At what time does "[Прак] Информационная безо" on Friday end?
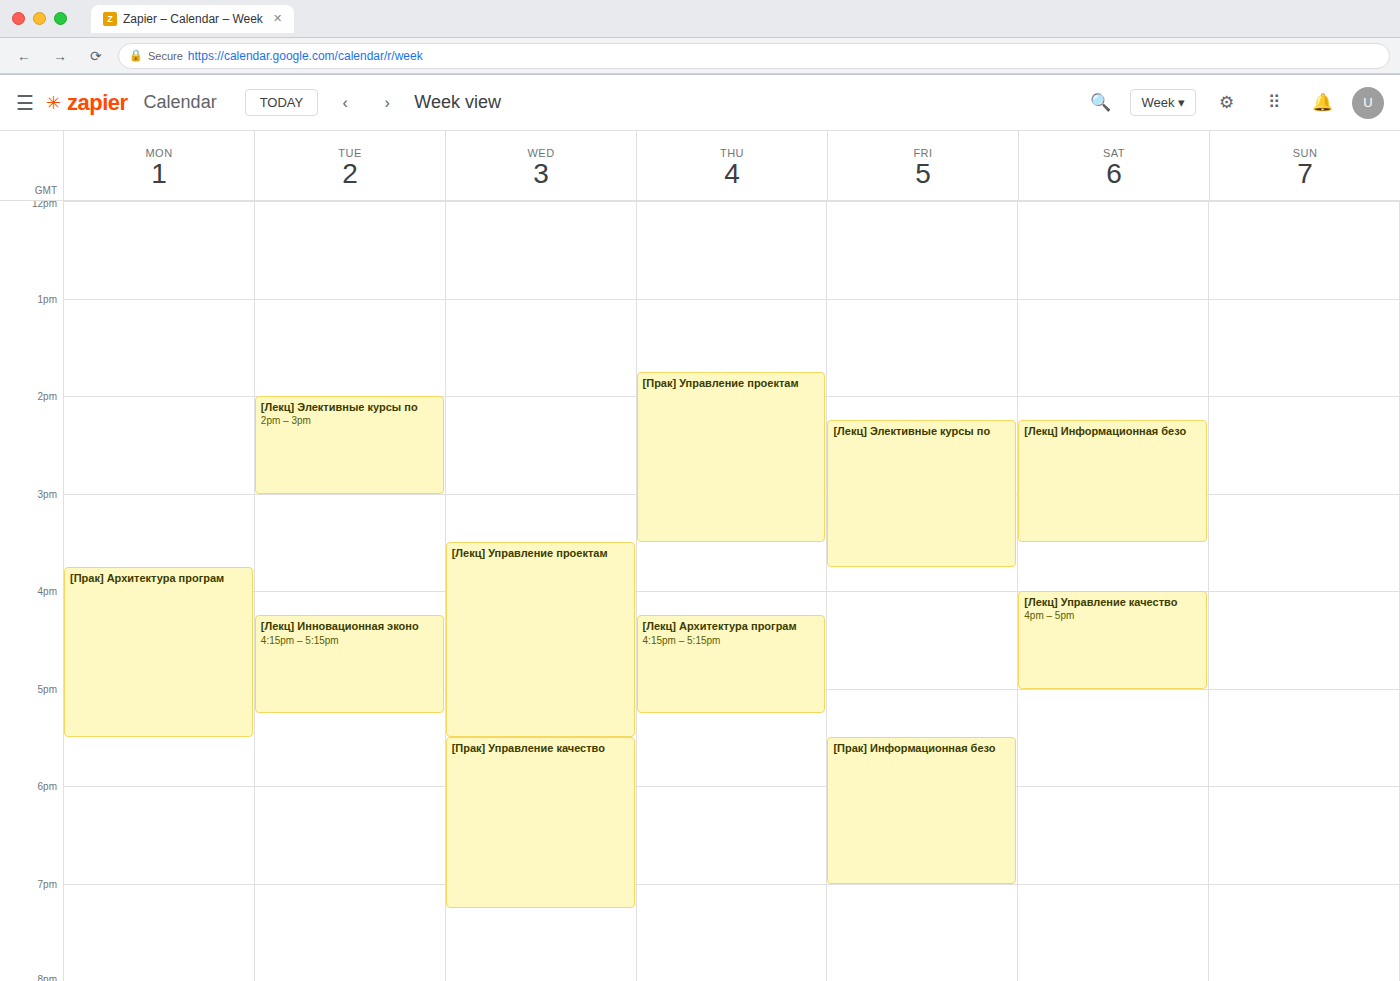
19:00